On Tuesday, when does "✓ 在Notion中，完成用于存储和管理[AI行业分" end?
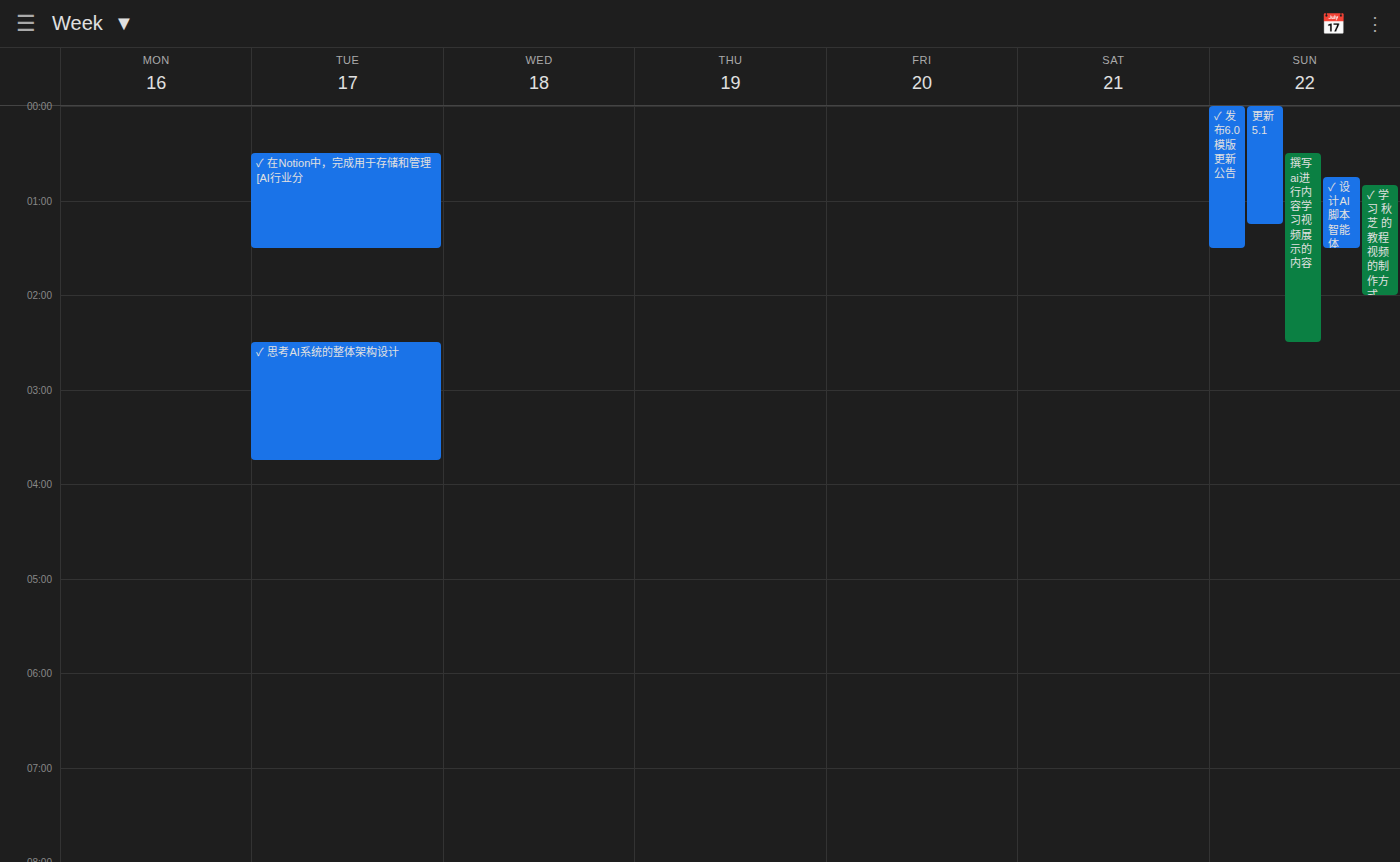
1:30 AM